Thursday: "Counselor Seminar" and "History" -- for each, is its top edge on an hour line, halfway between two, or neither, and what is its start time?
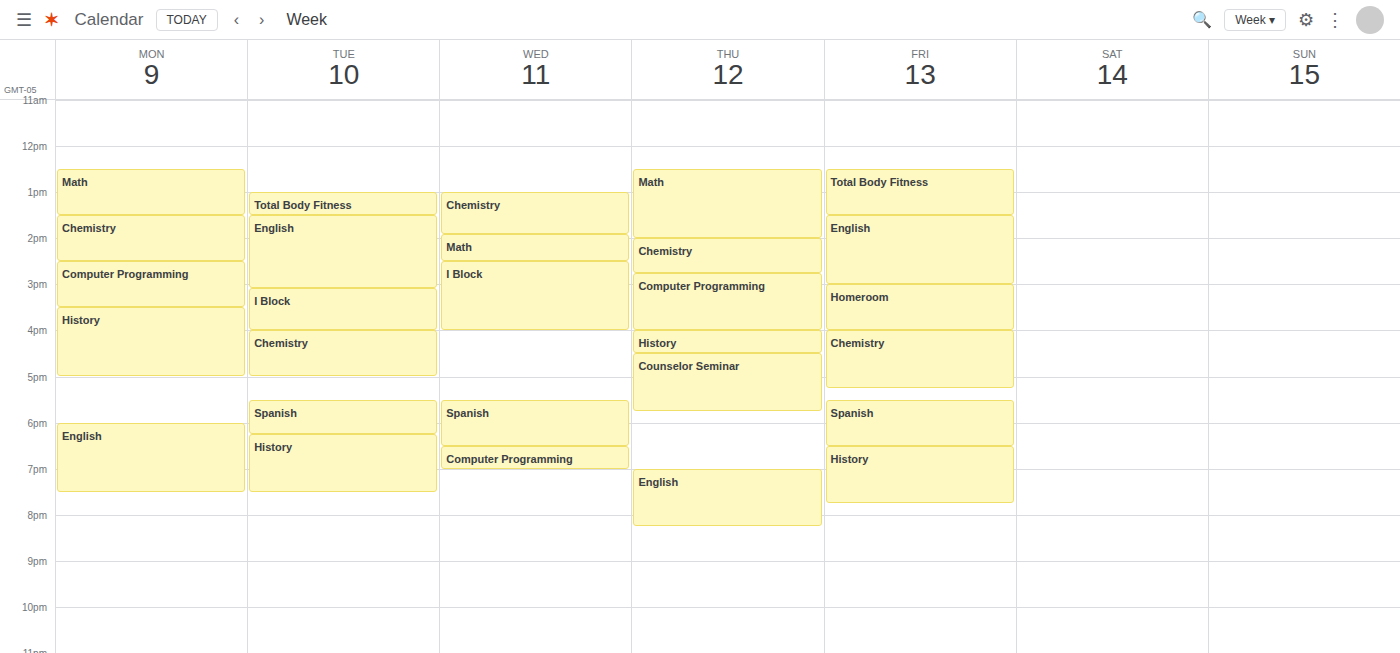
"Counselor Seminar": 4:30 PM, halfway between the 4 PM and 5 PM lines. "History": 4:00 PM, exactly on the 4 PM line.